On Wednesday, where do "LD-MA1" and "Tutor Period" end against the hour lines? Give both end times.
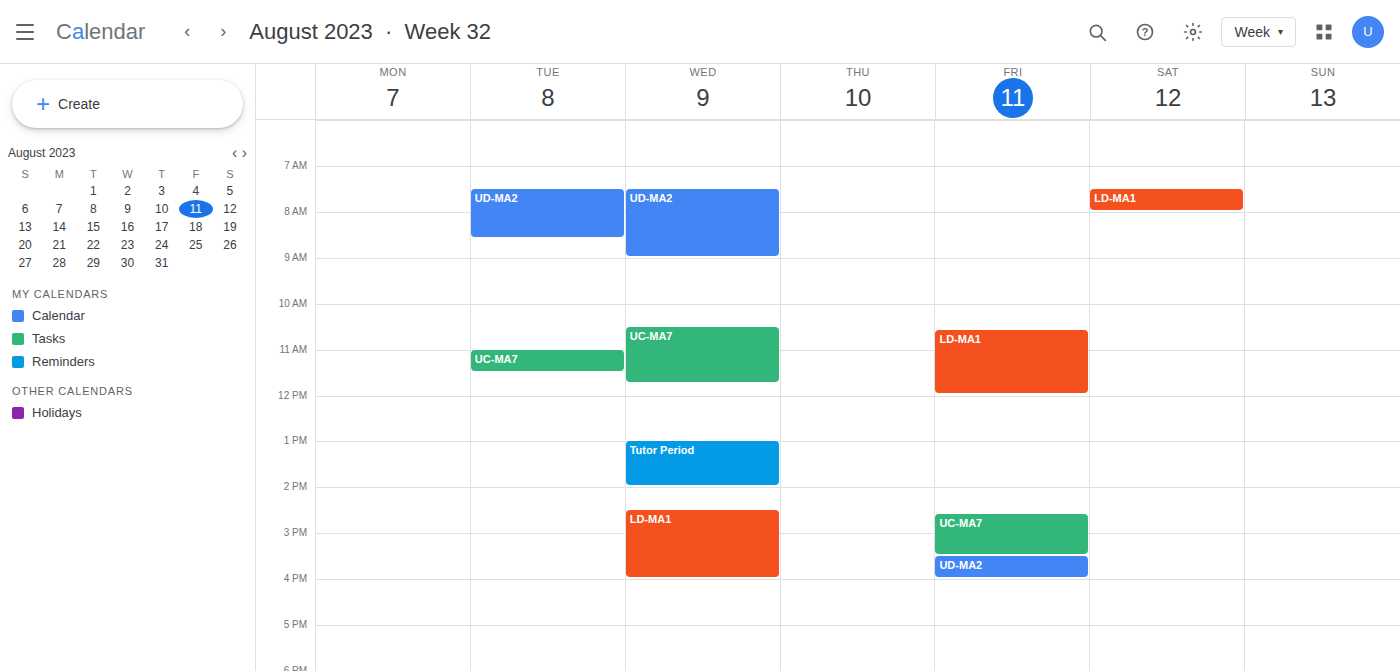
"LD-MA1": 4:00 PM, exactly on the 4 PM line. "Tutor Period": 2:00 PM, exactly on the 2 PM line.